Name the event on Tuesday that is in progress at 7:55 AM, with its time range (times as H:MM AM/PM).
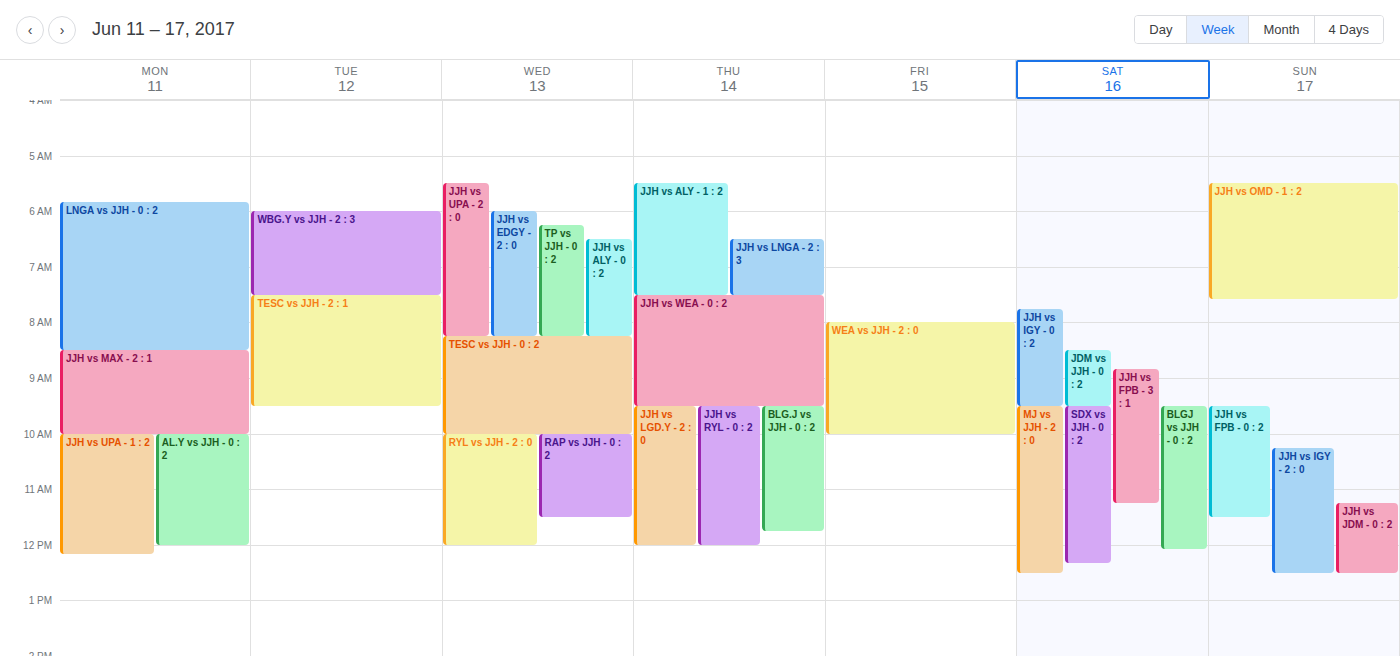
"TESC vs JJH - 2 : 1", 7:30 AM to 9:30 AM